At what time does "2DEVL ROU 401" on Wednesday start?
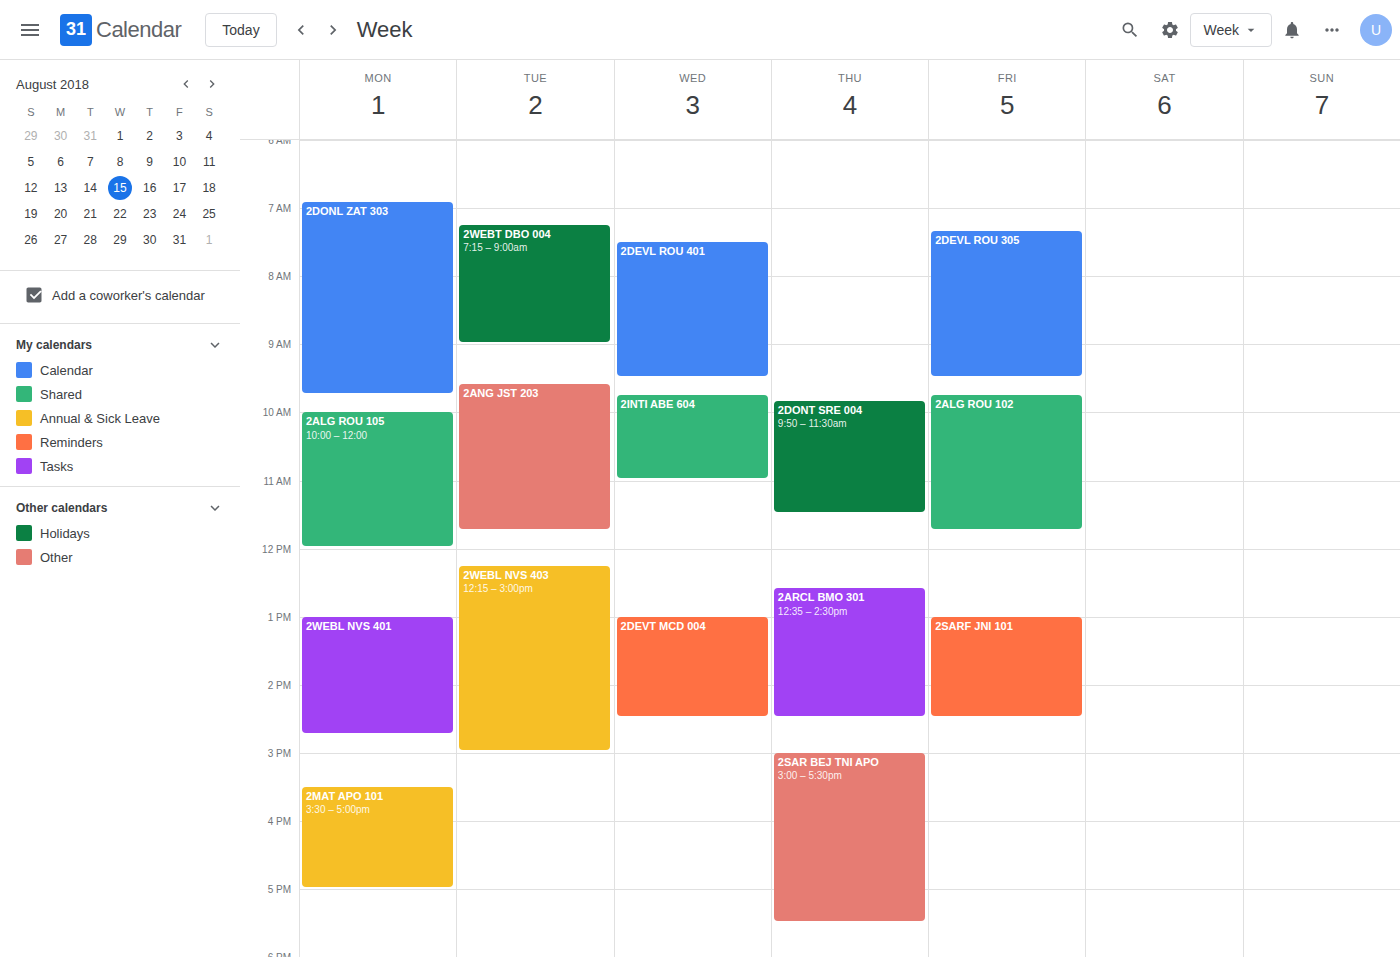
7:30 AM